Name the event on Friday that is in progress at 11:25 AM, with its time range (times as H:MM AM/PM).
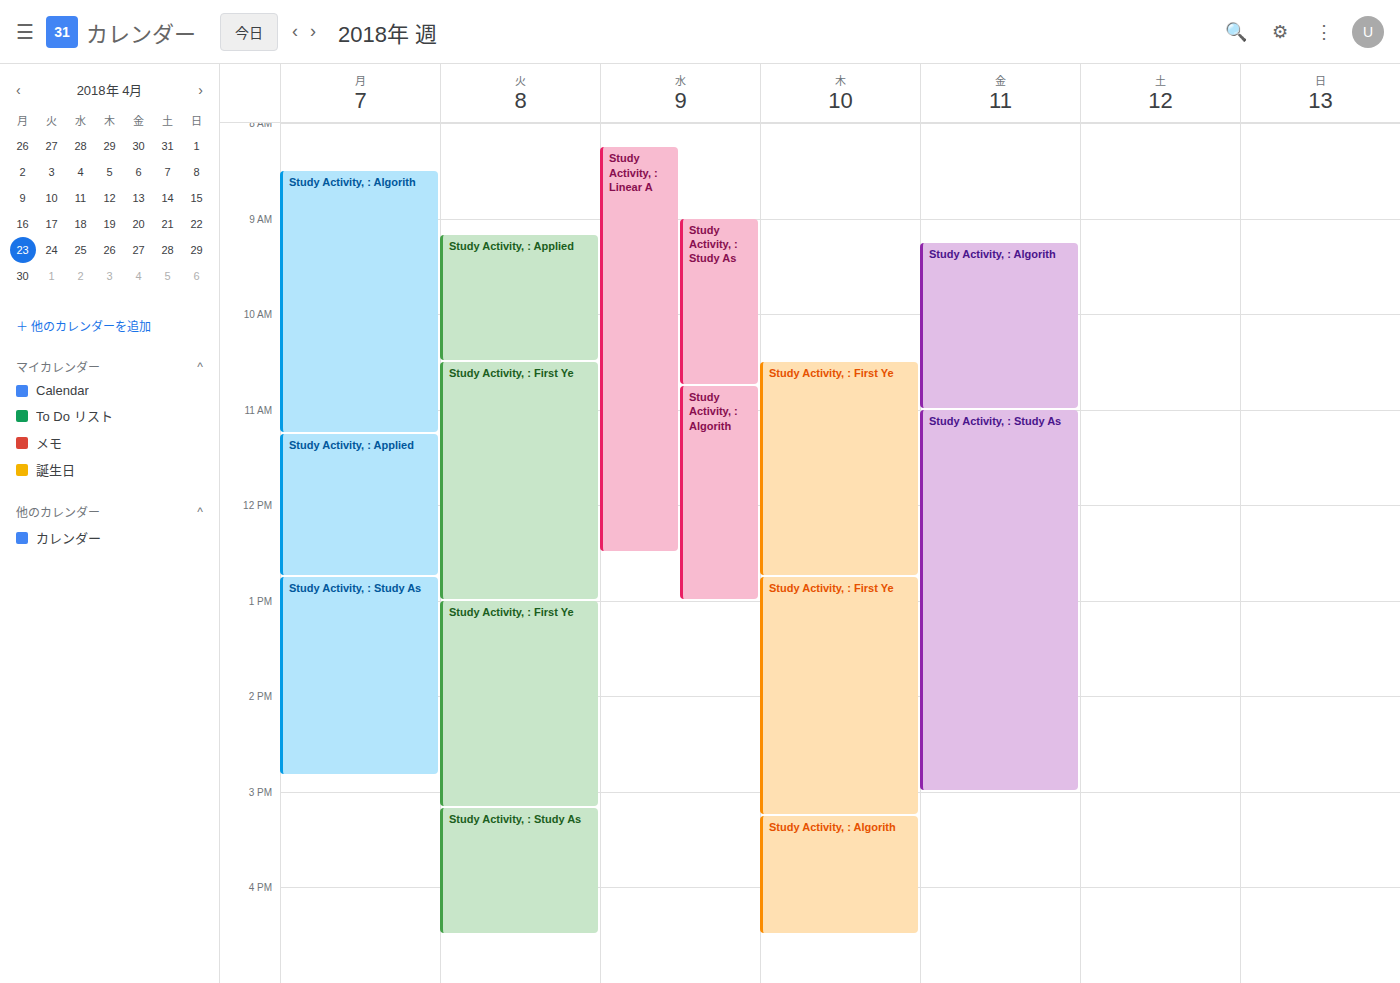
"Study Activity, : Study As", 11:00 AM to 3:00 PM